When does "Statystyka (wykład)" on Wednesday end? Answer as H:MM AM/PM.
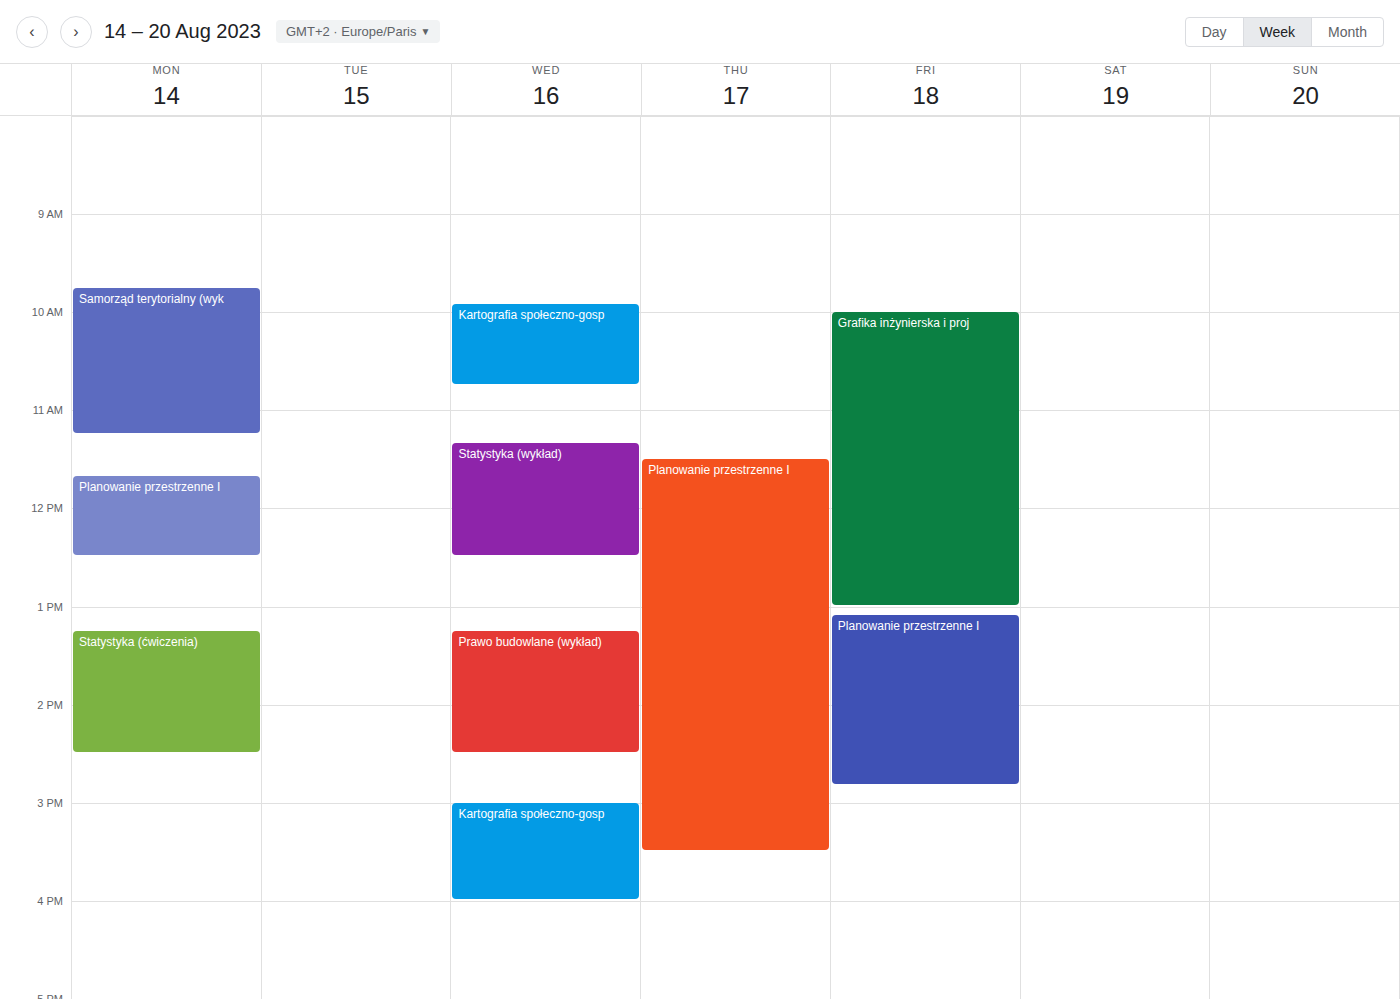
12:30 PM